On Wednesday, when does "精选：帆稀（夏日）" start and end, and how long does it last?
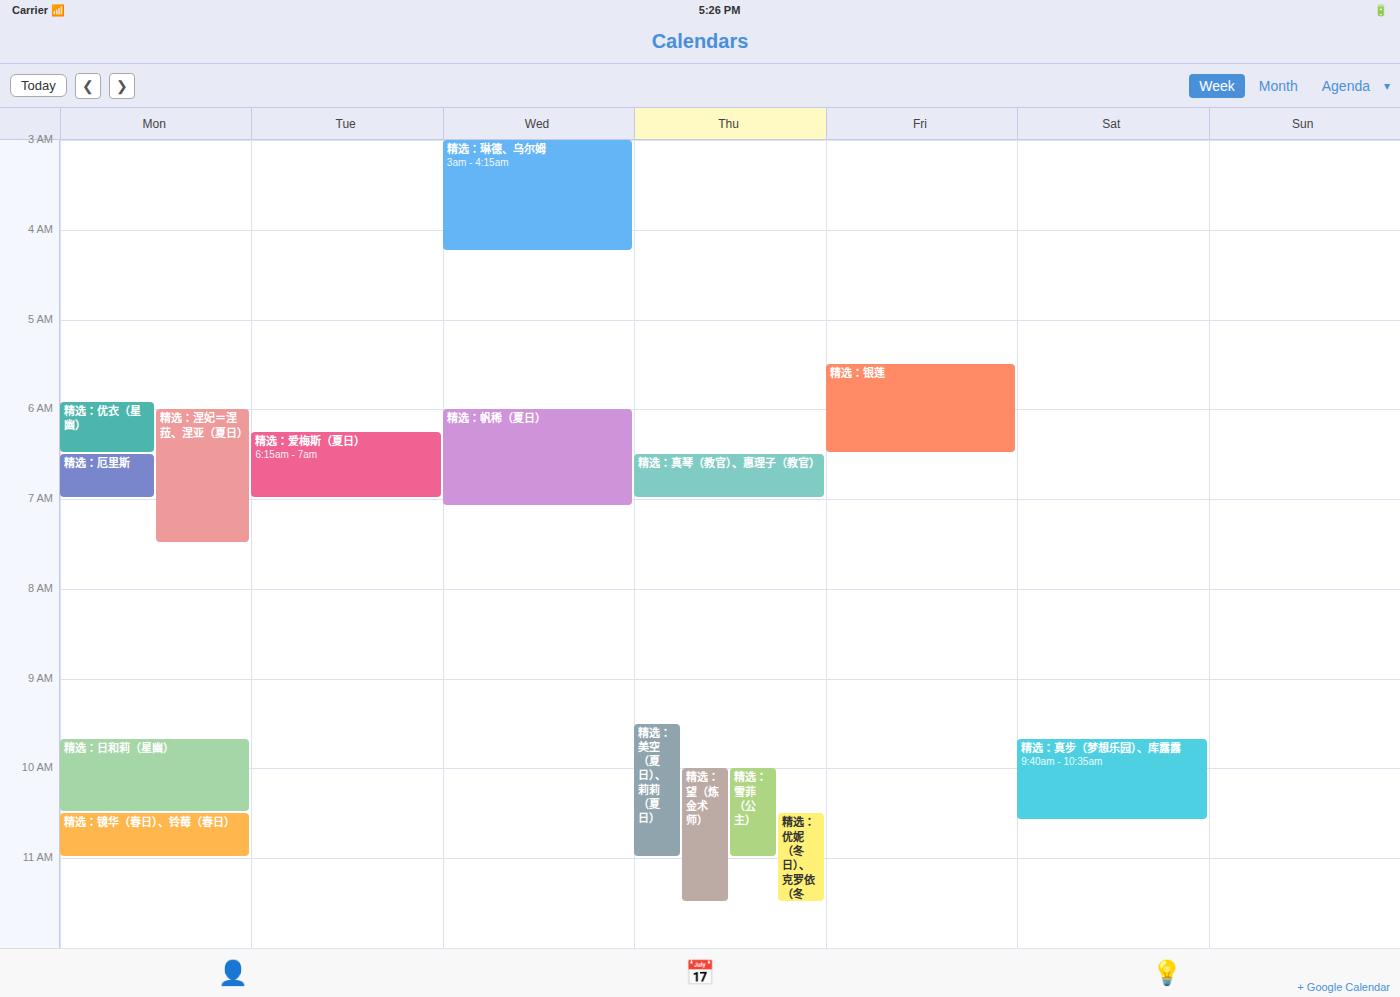
6:00 AM to 7:05 AM, 1 hour 5 minutes